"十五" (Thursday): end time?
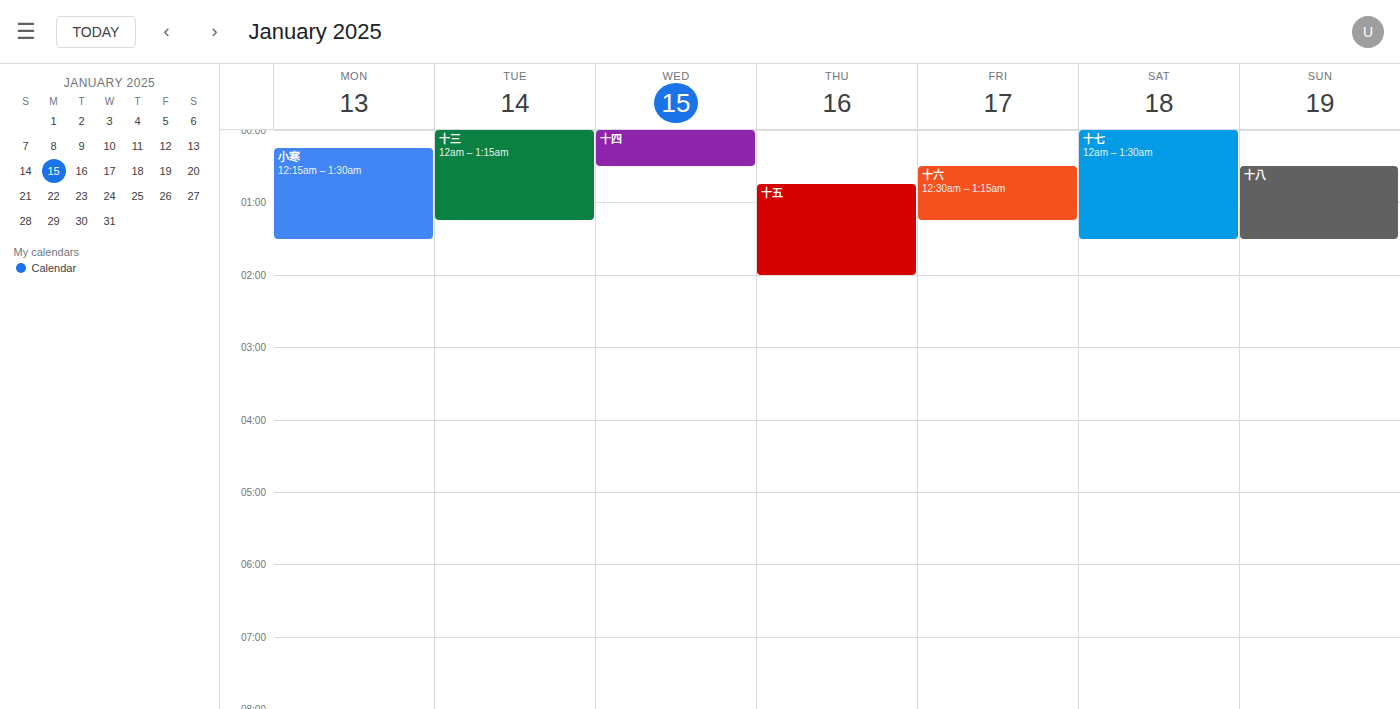
2:00 AM